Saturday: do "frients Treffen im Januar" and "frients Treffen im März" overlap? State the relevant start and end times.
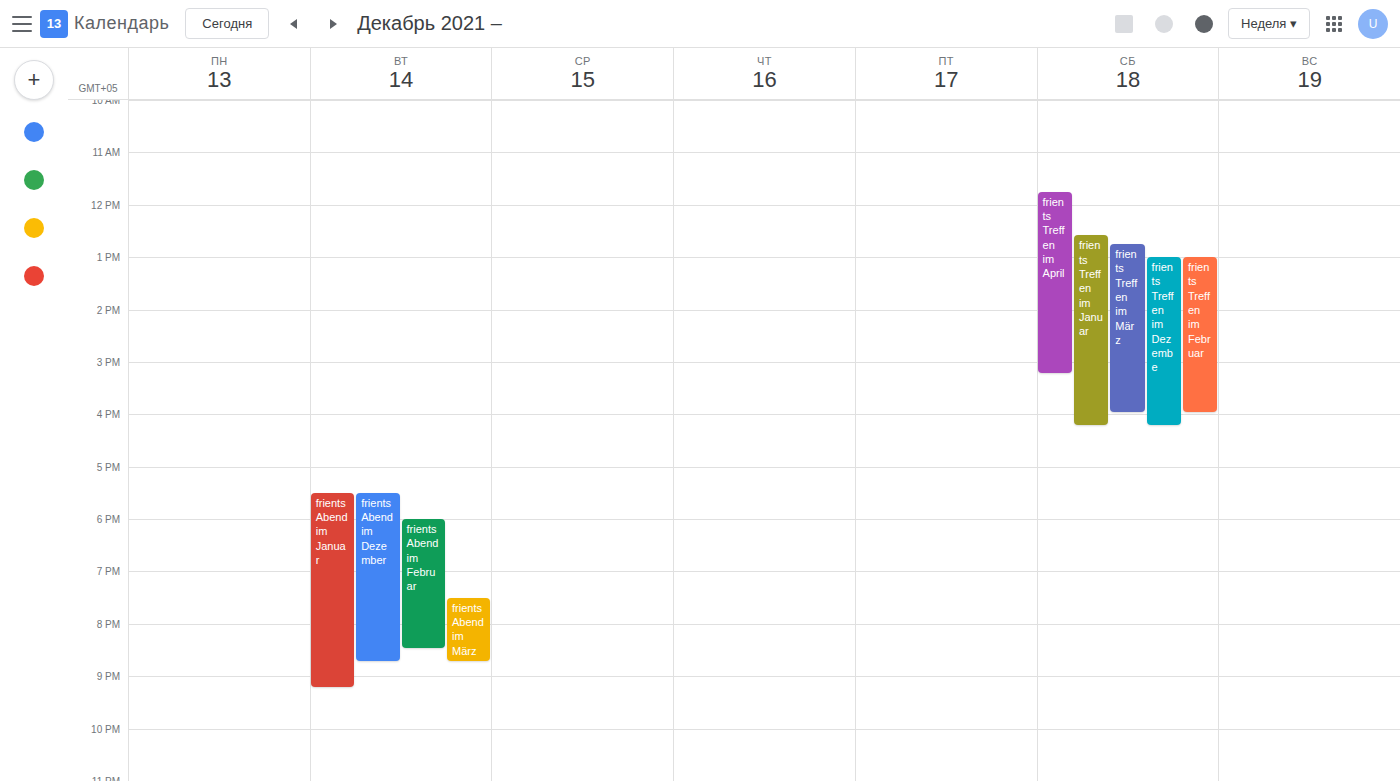
"frients Treffen im März" runs 12:45 PM to 4:00 PM, inside "frients Treffen im Januar" -- they overlap.